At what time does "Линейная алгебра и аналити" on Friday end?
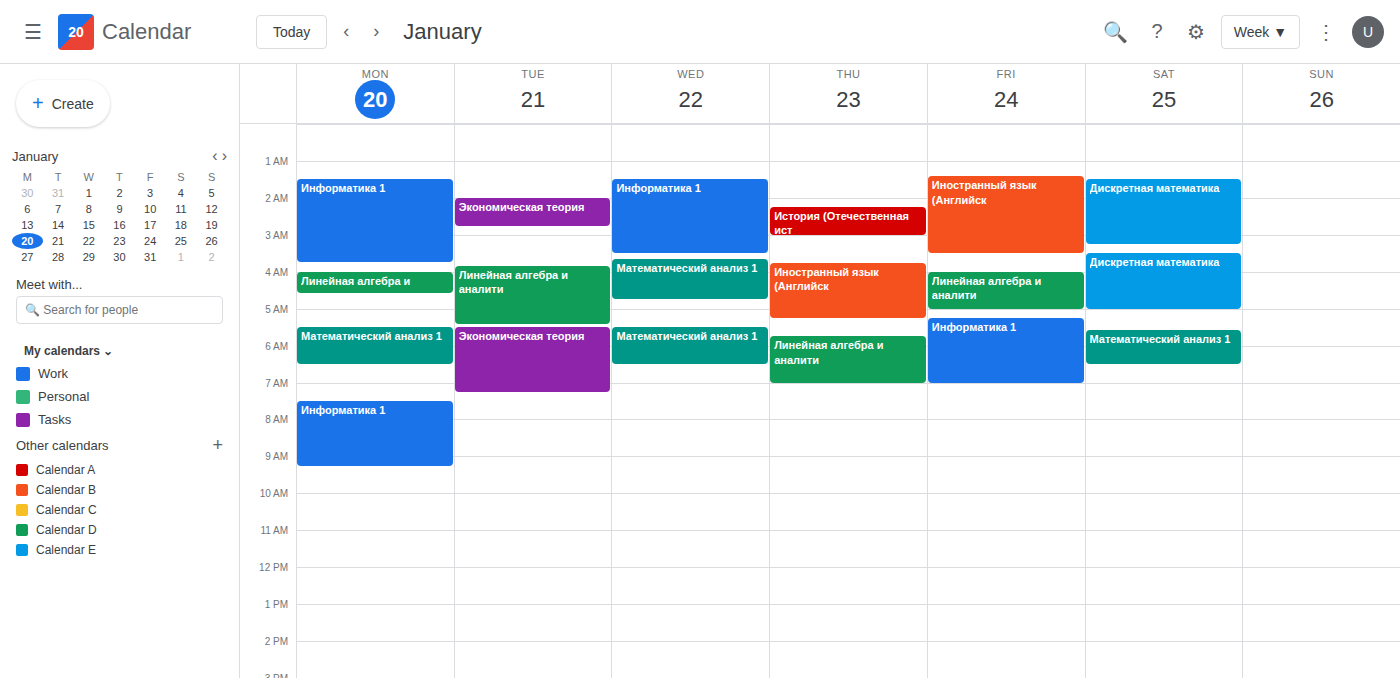
5:00 AM